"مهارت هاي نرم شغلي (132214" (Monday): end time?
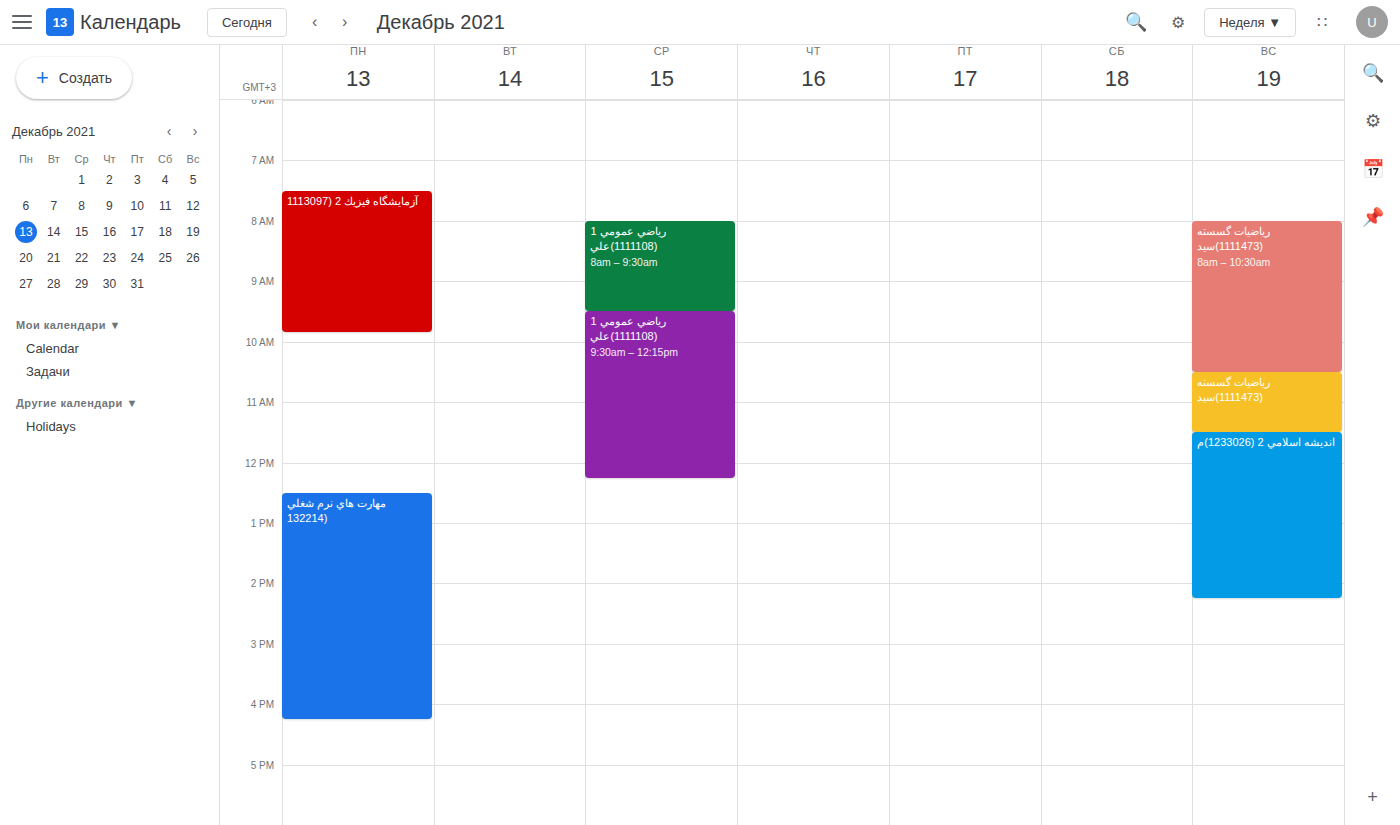
4:15 PM